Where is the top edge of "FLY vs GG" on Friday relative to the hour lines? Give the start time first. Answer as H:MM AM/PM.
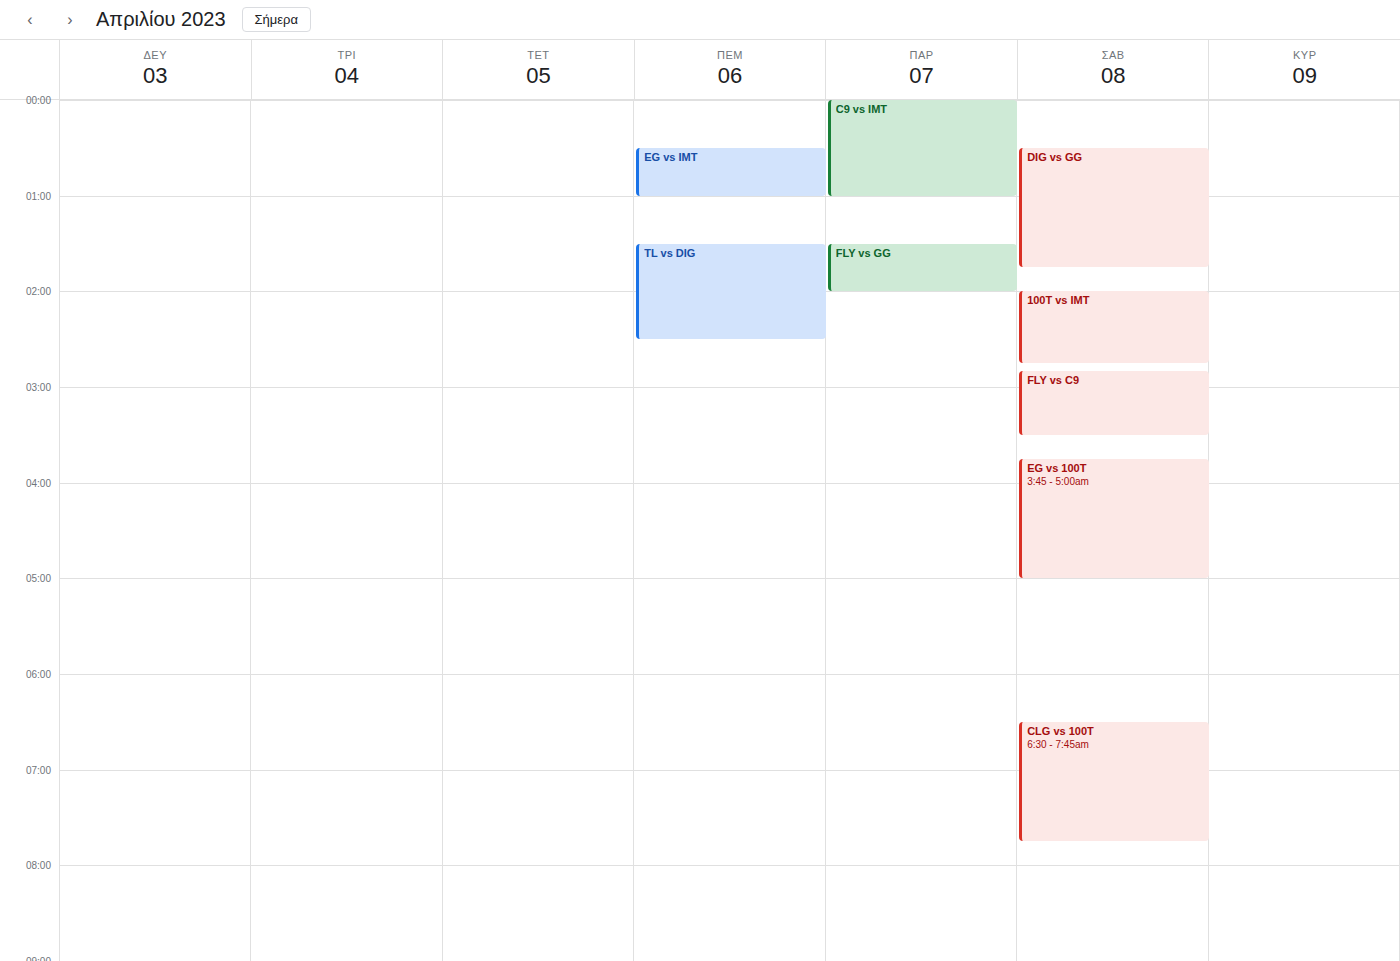
1:30 AM -- halfway between the 1 AM and 2 AM lines.